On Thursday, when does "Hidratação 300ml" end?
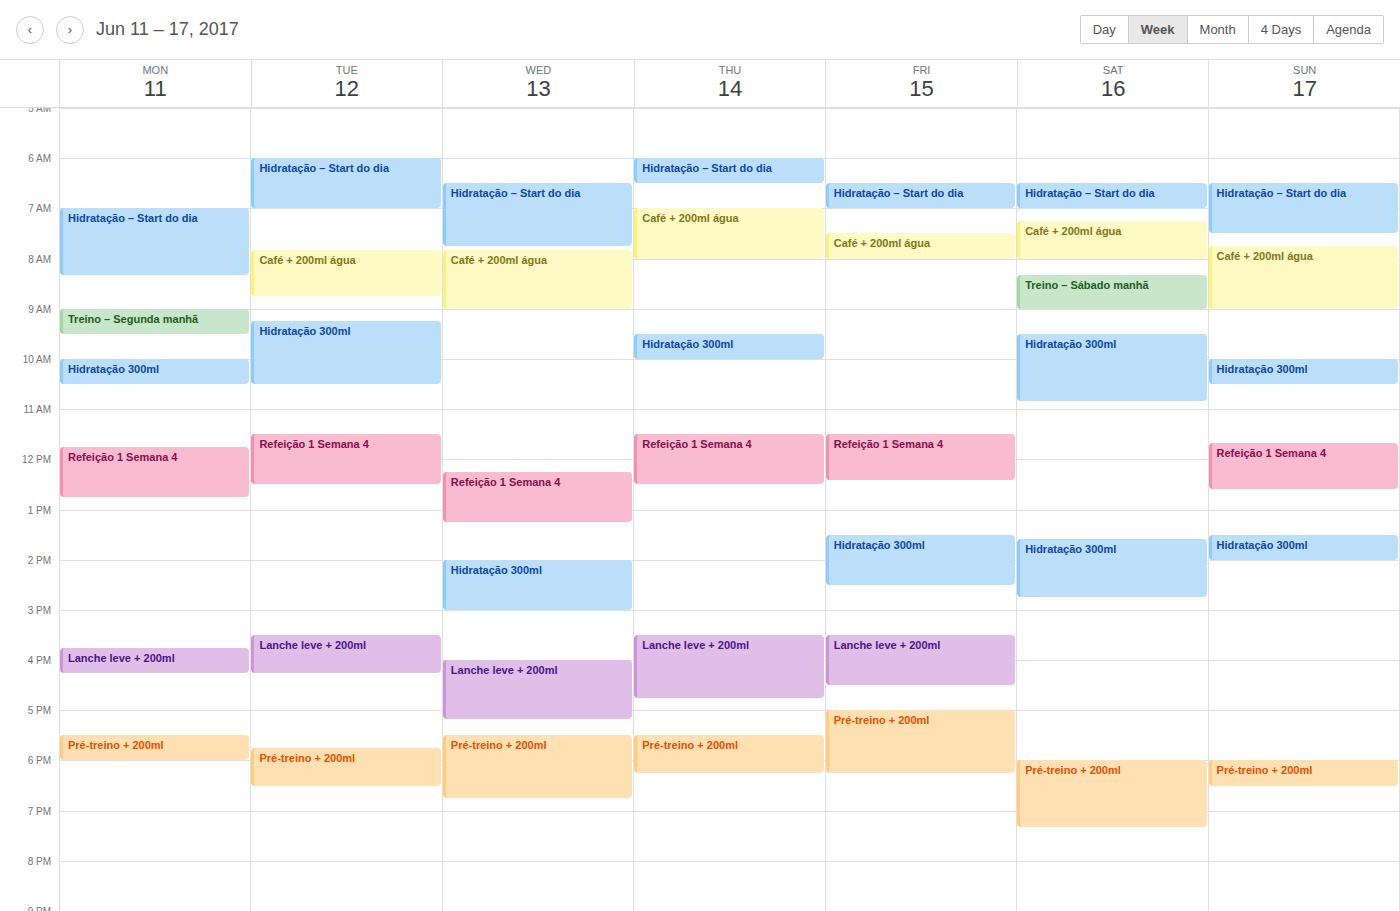
10:00 AM